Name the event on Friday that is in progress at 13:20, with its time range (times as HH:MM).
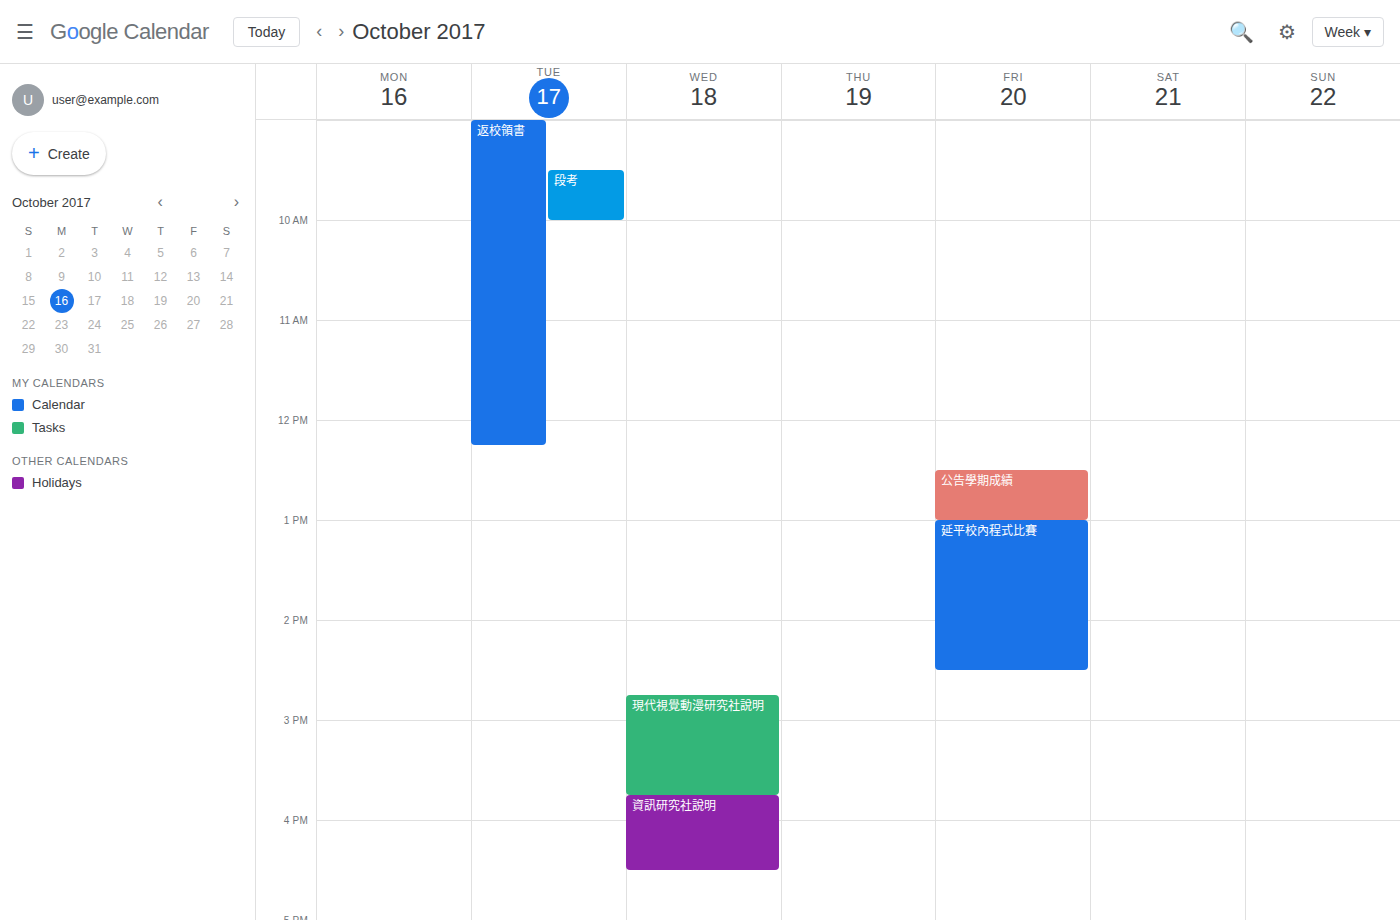
"延平校內程式比賽", 13:00 to 14:30